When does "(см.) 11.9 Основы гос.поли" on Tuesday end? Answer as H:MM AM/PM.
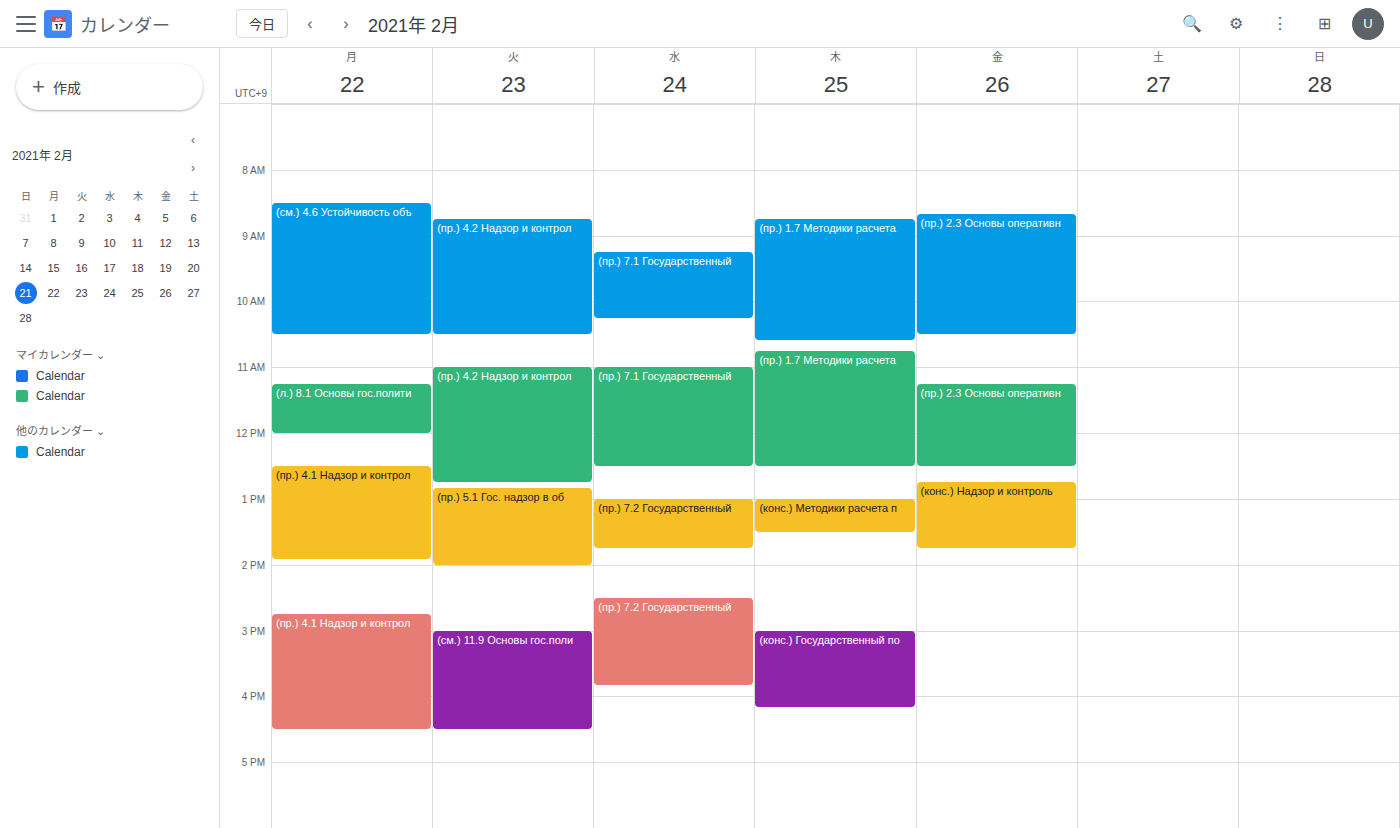
4:30 PM